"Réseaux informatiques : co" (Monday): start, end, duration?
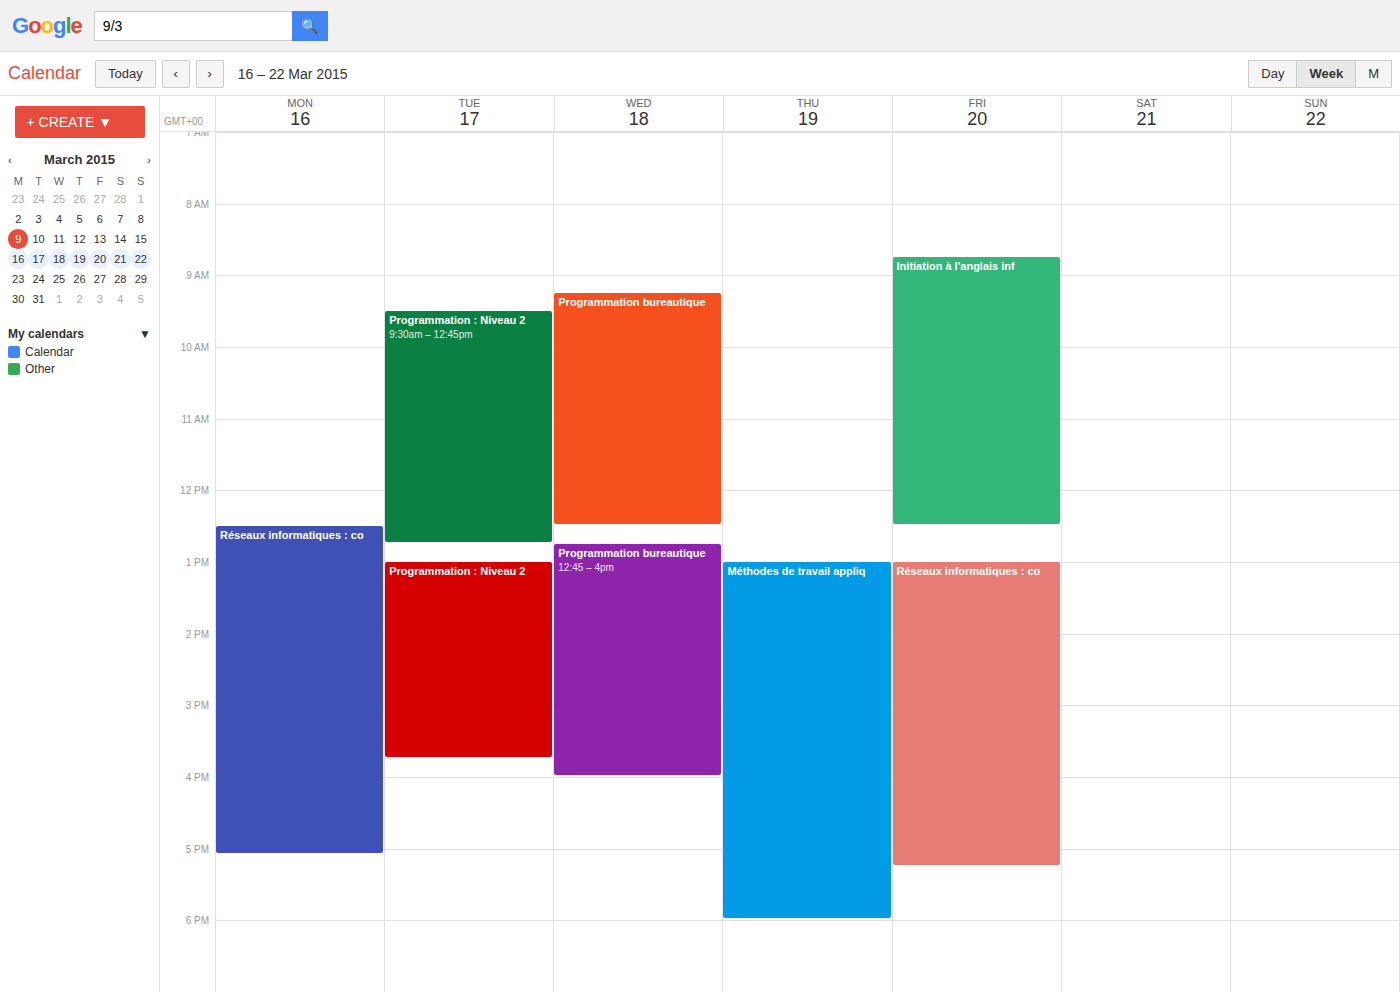
12:30 to 17:05, 4 hours 35 minutes